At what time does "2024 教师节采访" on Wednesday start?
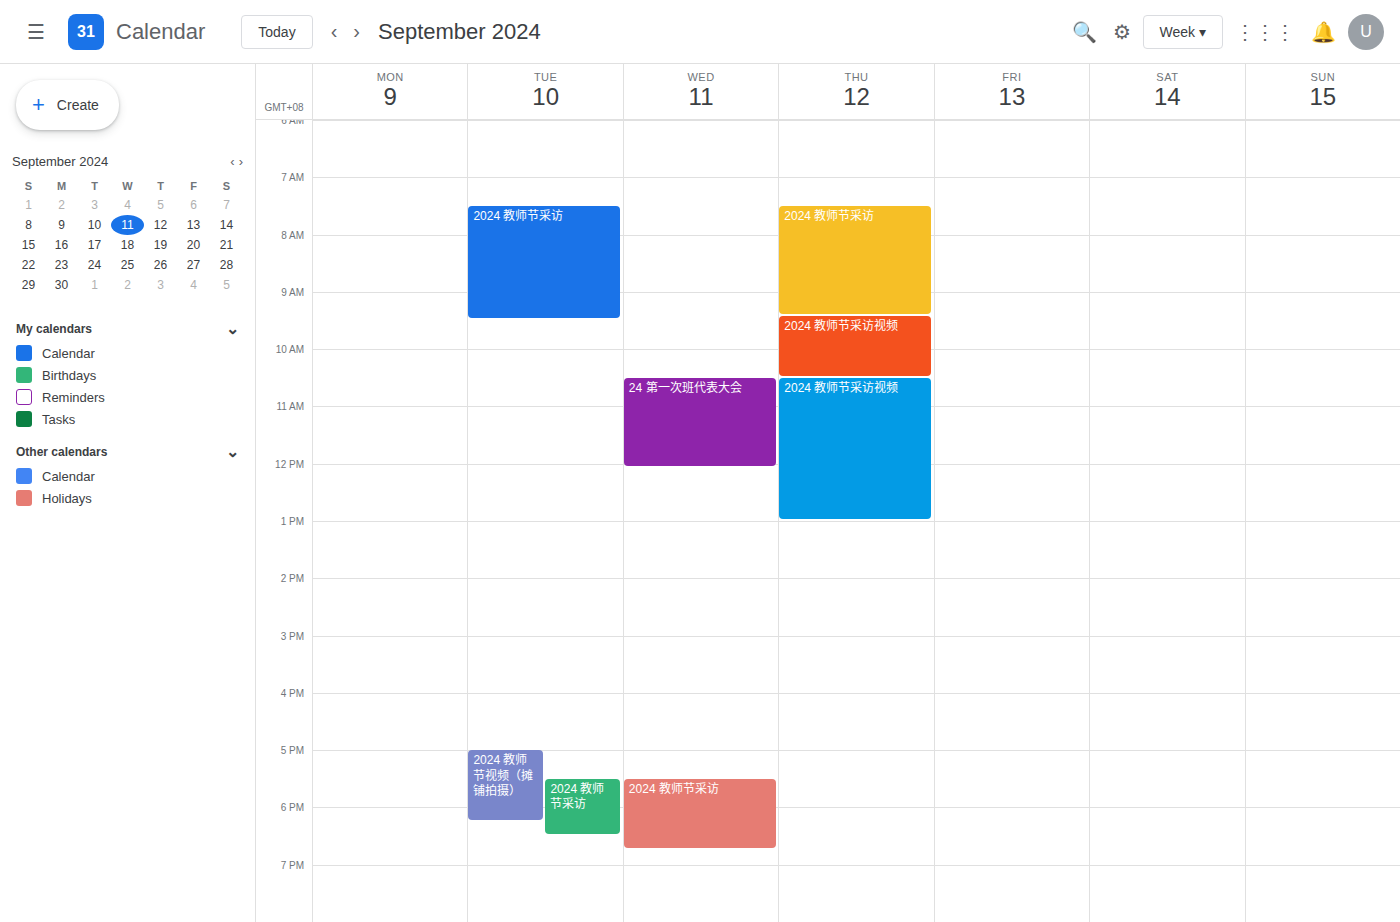
5:30 PM